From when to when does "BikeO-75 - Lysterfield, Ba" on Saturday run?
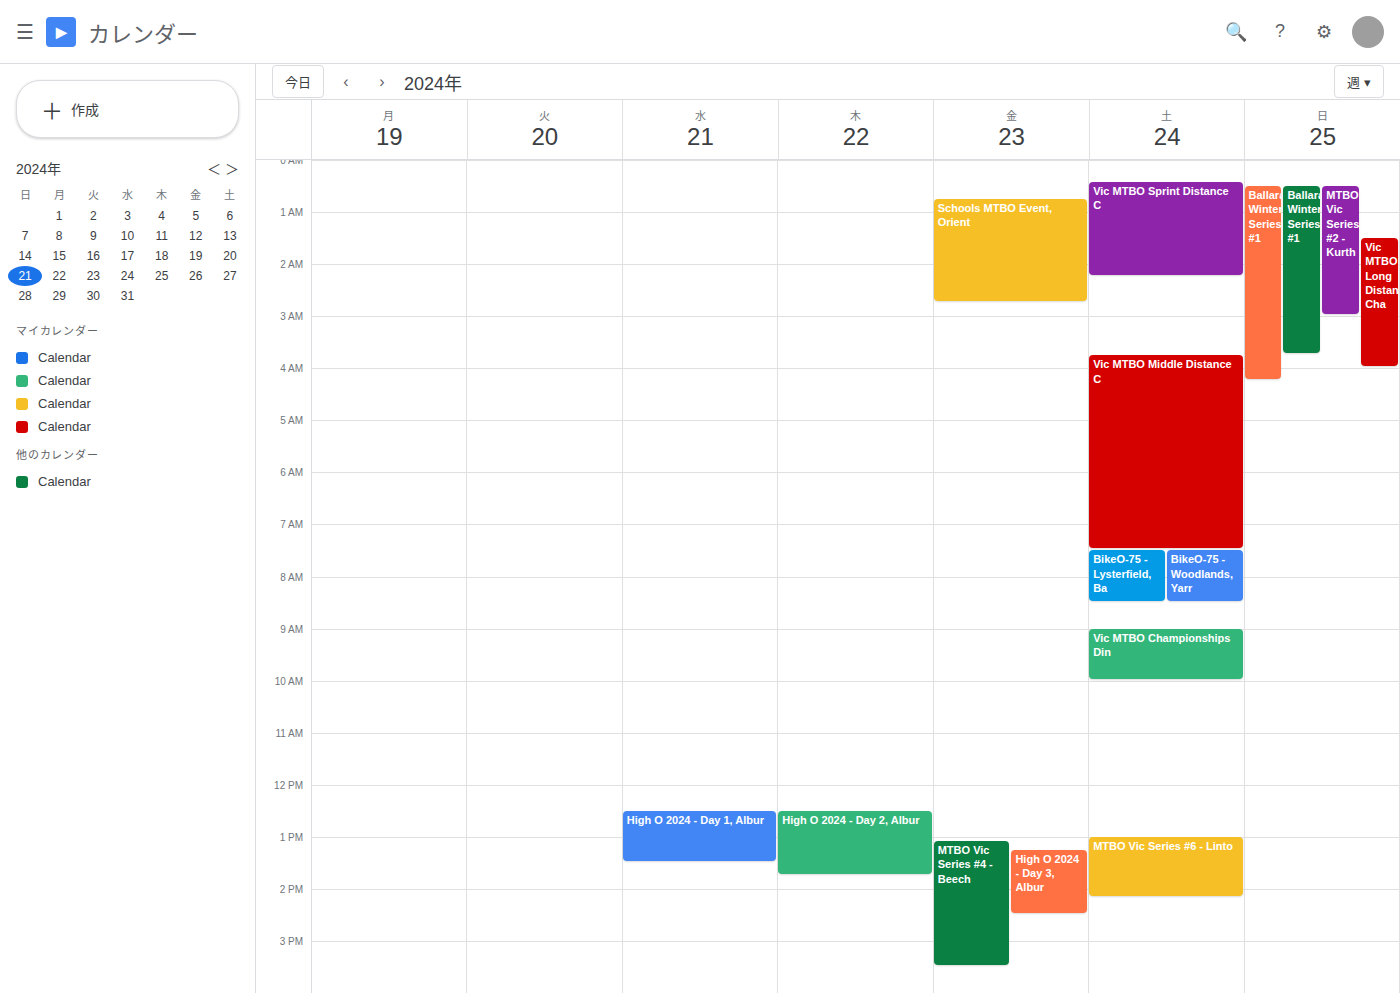
7:30 AM to 8:30 AM